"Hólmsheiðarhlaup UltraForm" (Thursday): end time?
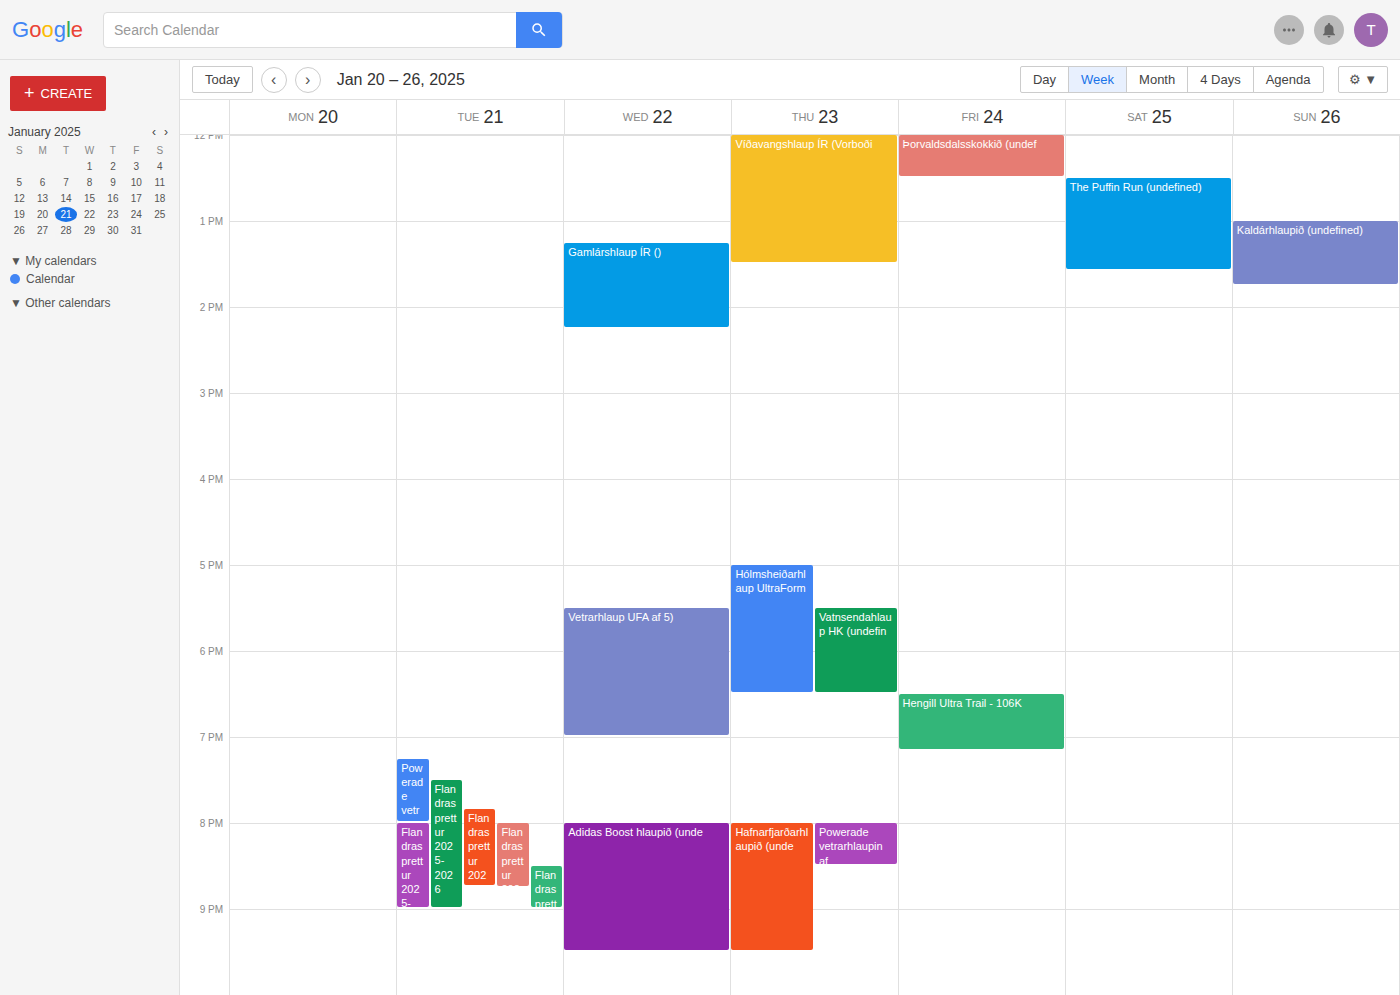
6:30 PM